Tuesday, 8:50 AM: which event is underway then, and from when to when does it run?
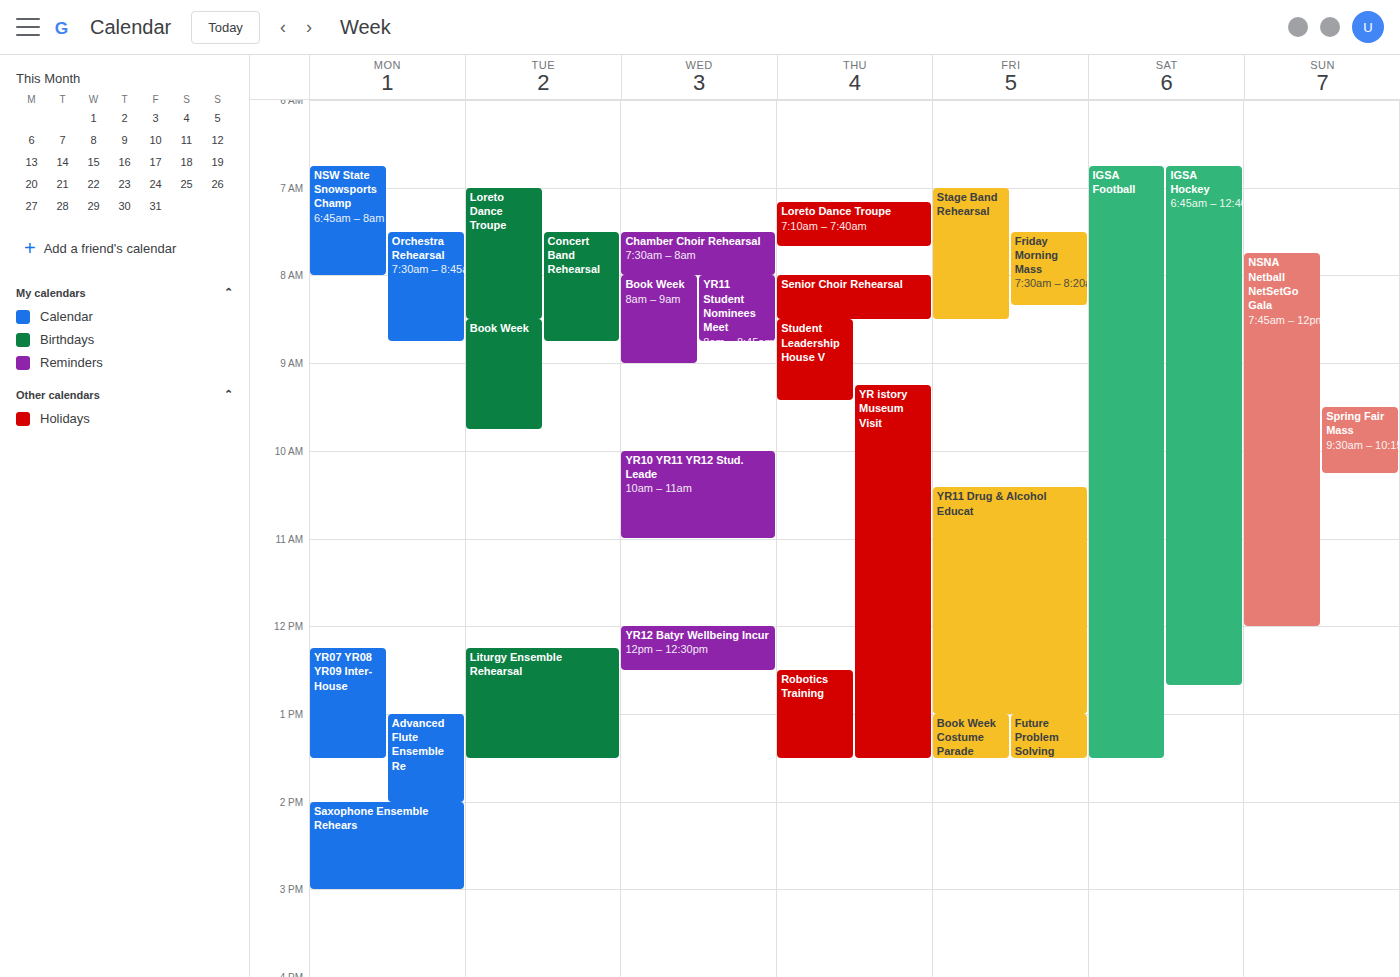
"Book Week", 8:30 AM to 9:45 AM